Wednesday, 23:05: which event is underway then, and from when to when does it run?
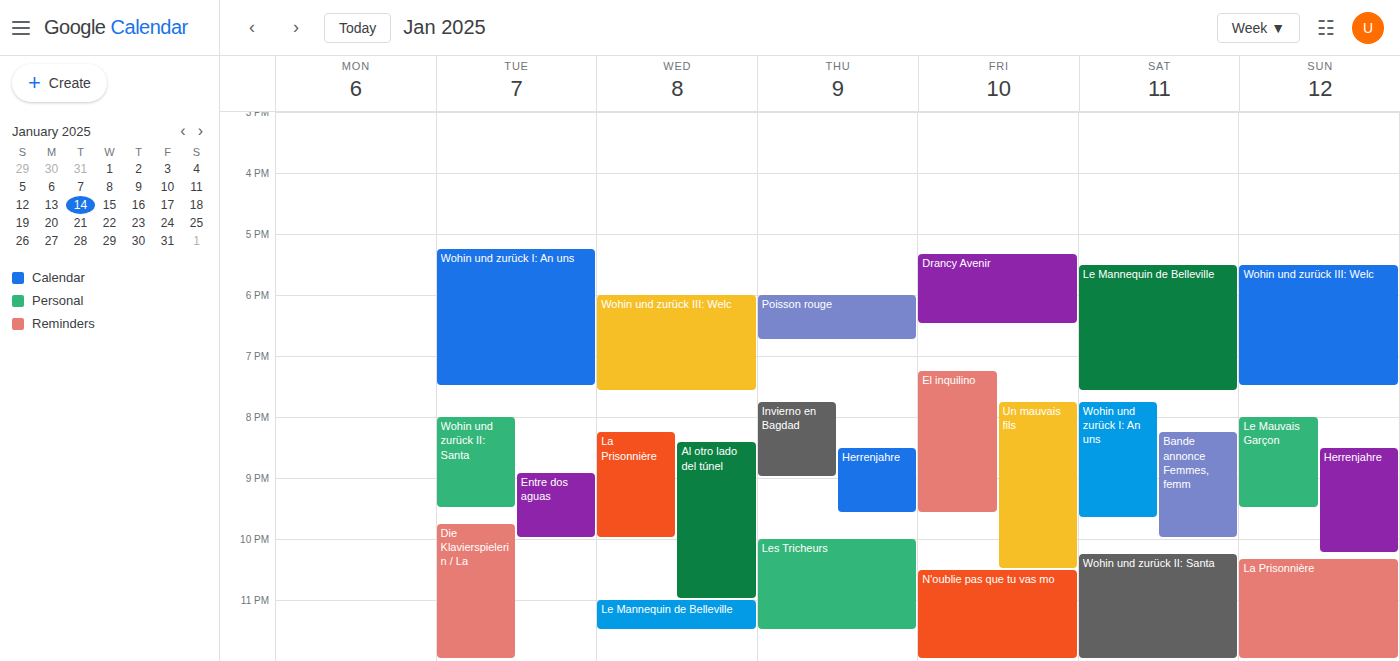
"Le Mannequin de Belleville", 23:00 to 23:30